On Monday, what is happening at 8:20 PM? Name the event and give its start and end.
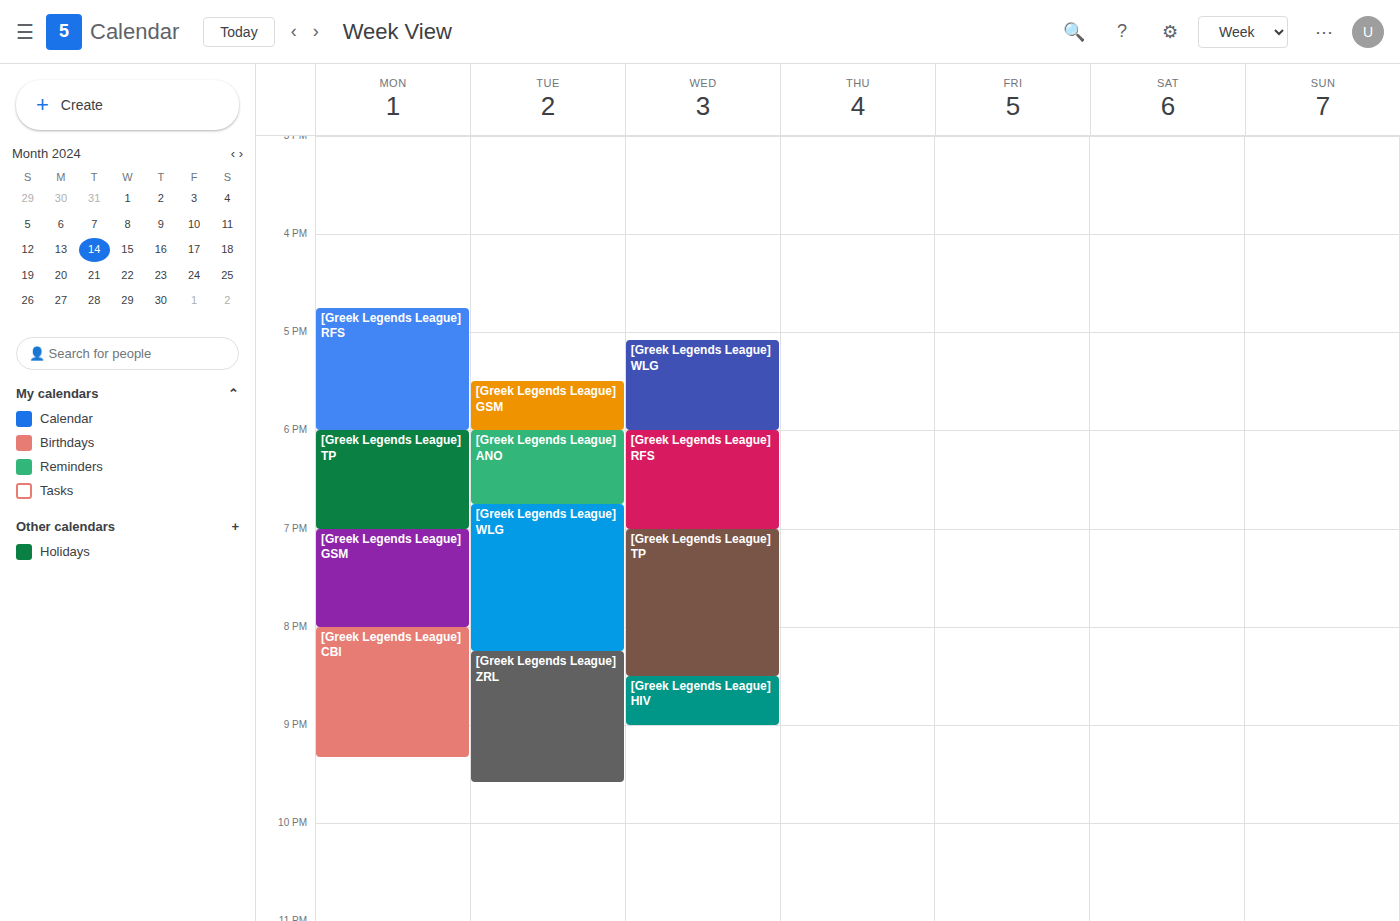
"[Greek Legends League] CBI", 8:00 PM to 9:20 PM